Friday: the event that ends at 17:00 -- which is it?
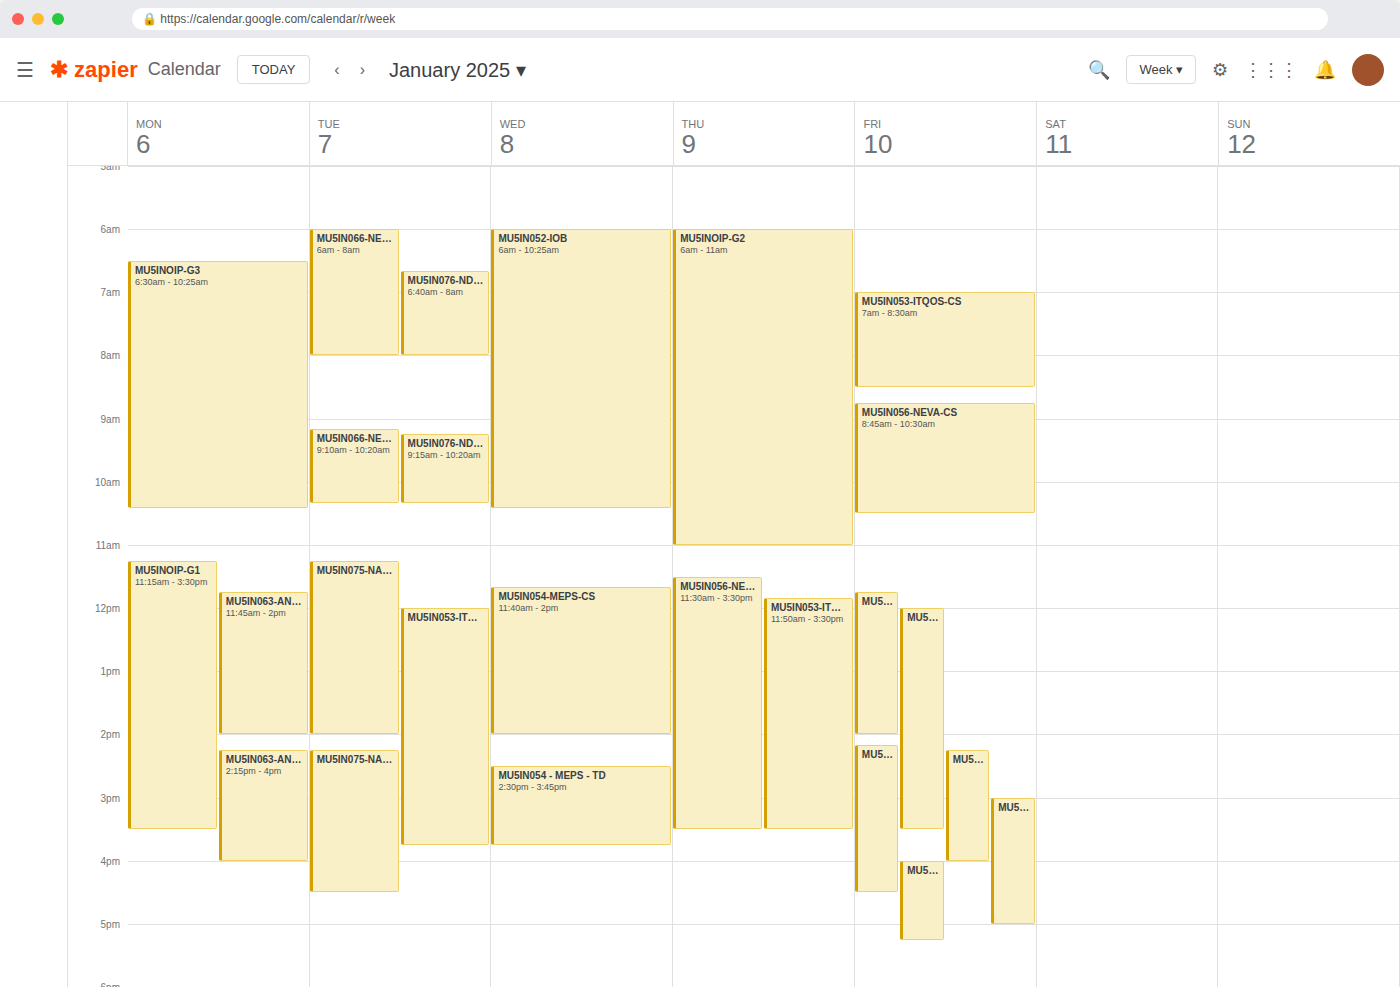
"MU5IN050-CELL-TME"